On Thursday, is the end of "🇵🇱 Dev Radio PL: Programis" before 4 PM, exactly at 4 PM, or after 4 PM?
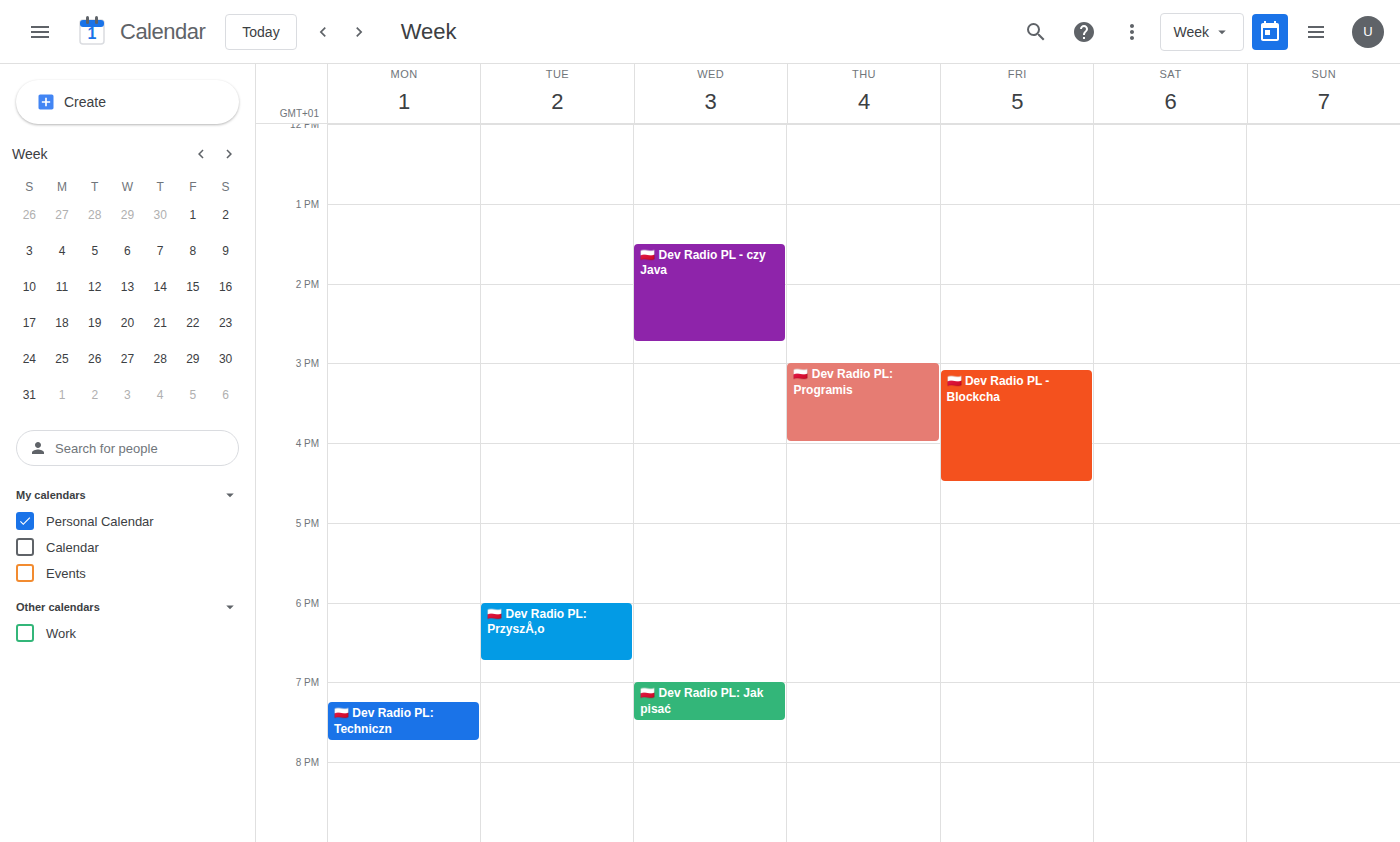
4:00 PM -- exactly at 4 PM, on the 4 PM line.